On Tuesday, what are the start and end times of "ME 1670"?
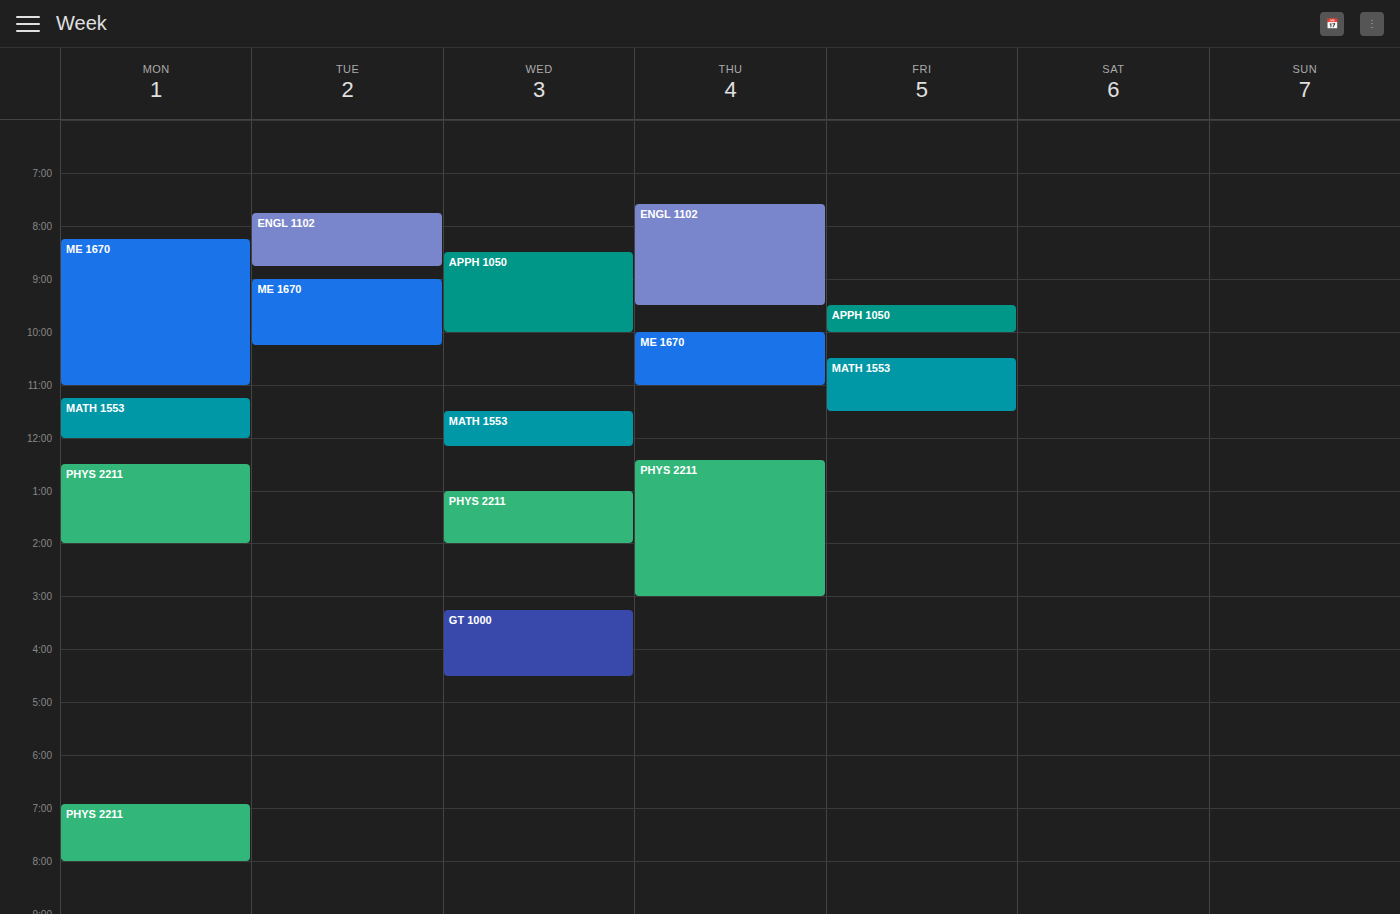
9:00 AM to 10:15 AM